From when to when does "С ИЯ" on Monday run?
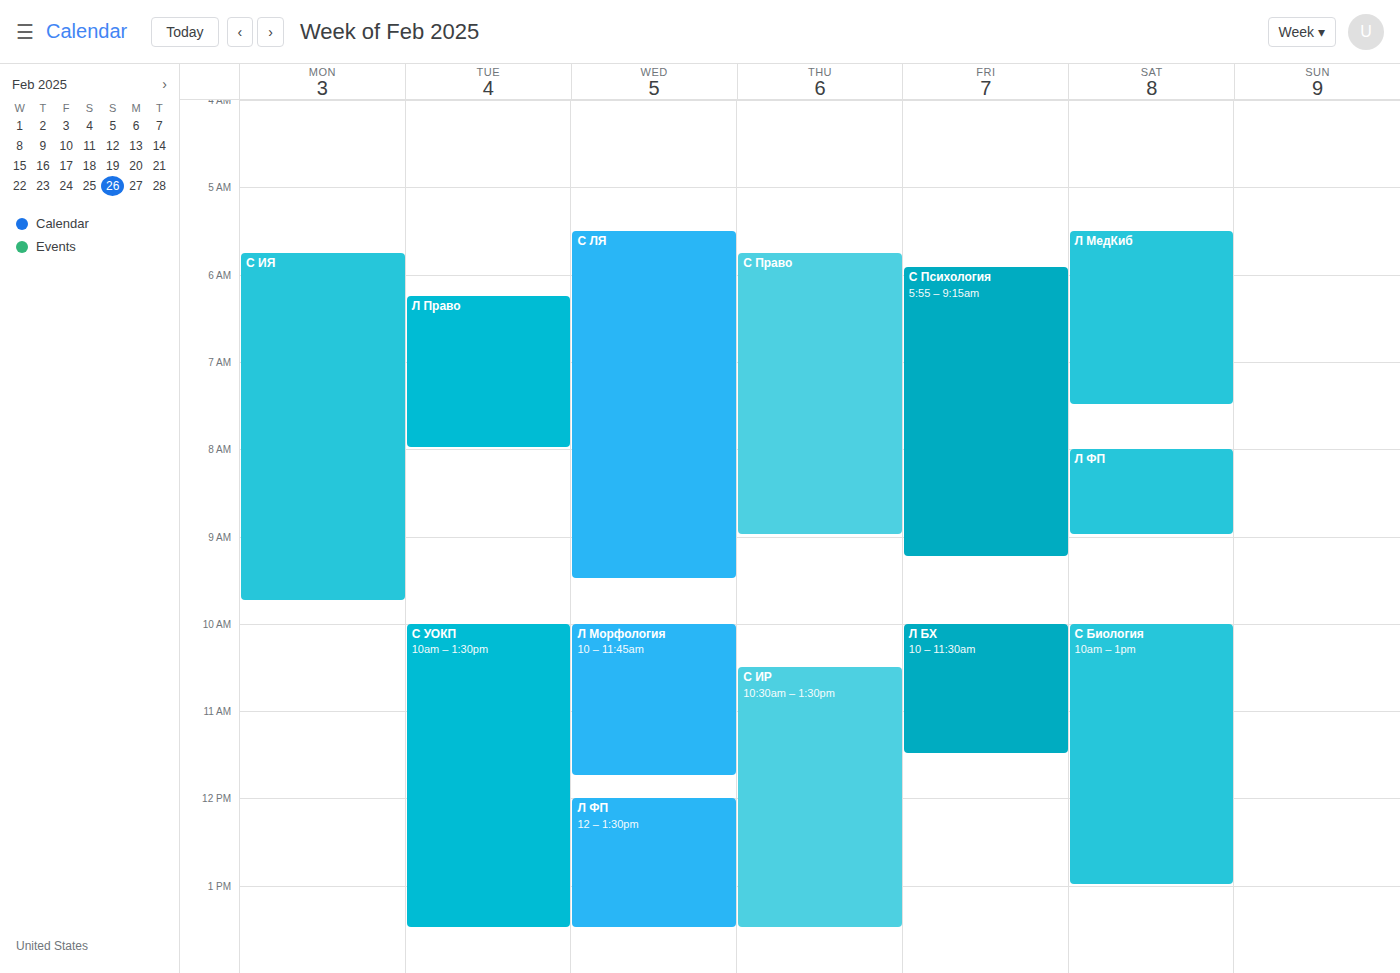
5:45 AM to 9:45 AM